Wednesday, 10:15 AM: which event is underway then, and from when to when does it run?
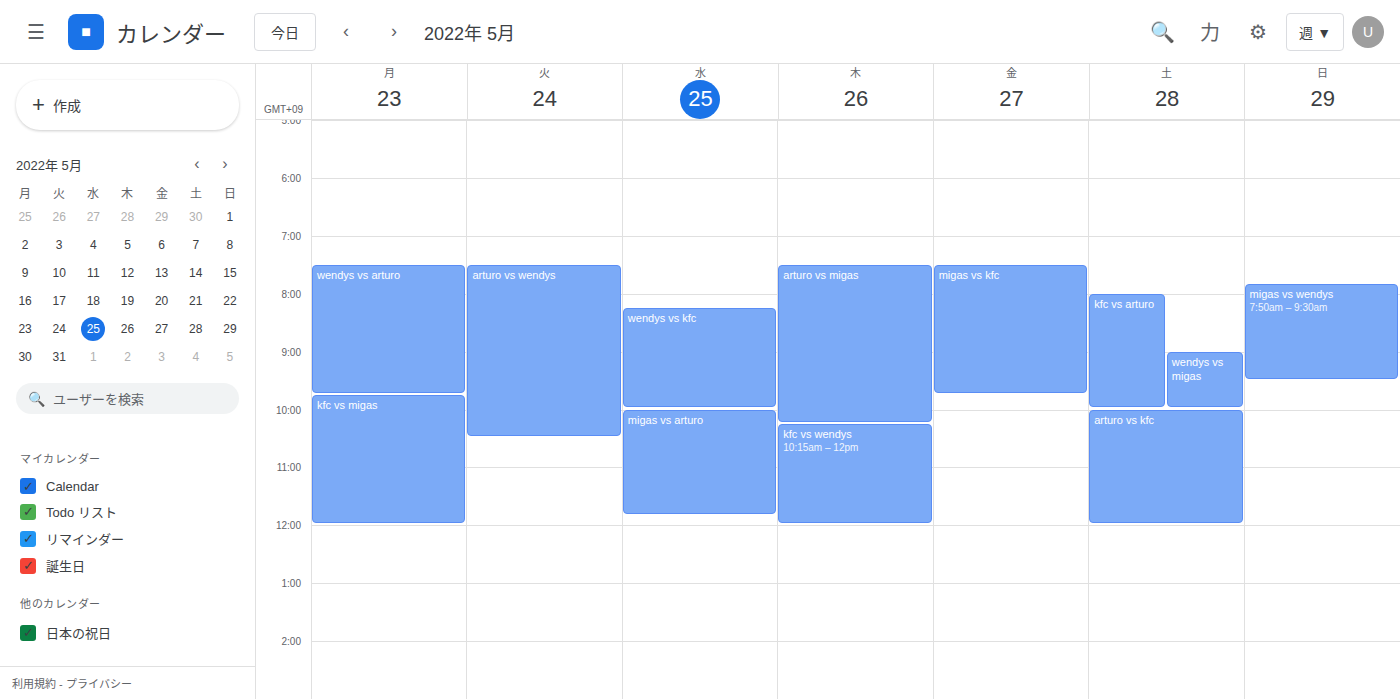
"migas vs arturo", 10:00 AM to 11:50 AM